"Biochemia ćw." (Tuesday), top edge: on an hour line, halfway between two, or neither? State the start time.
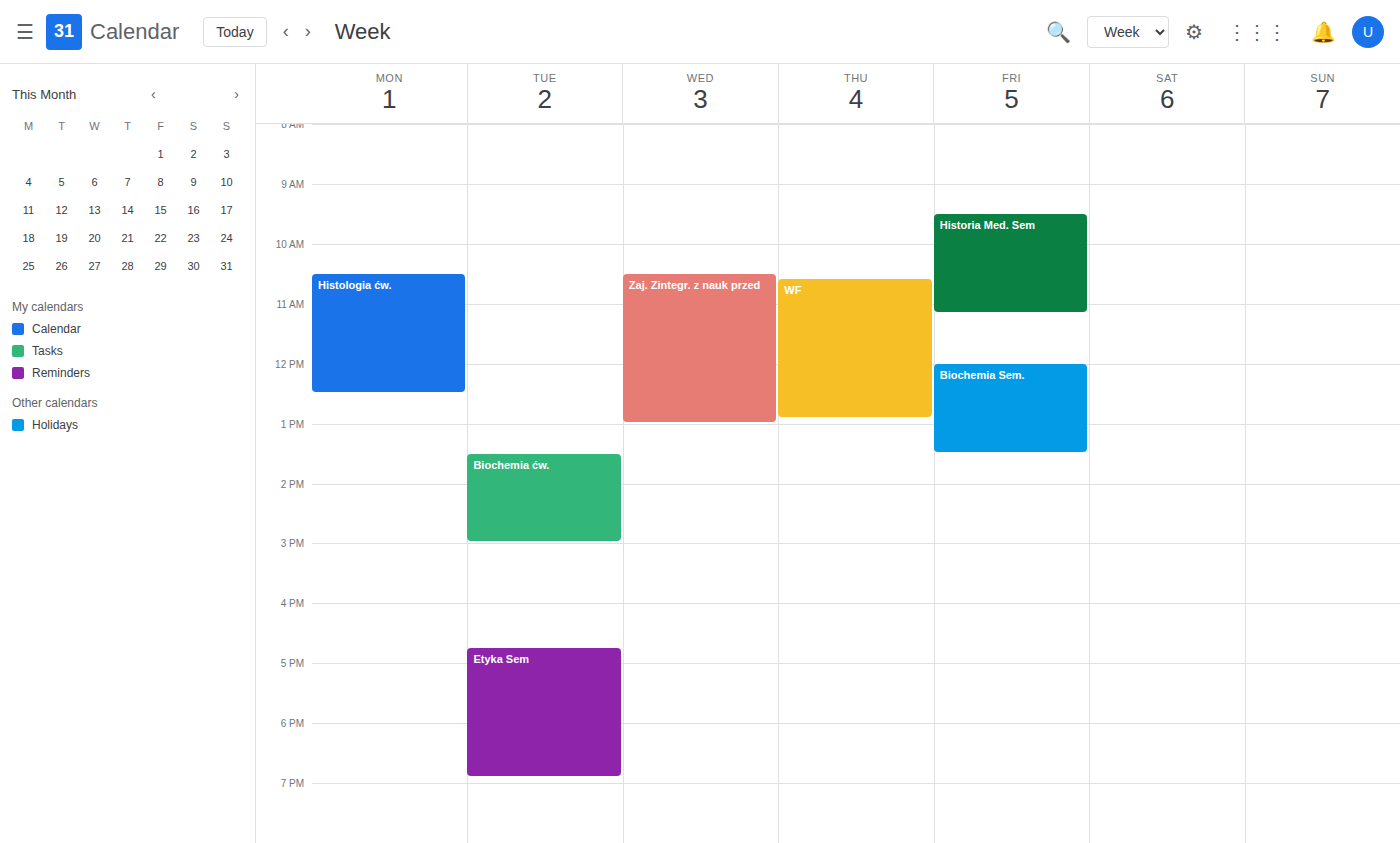
1:30 PM -- halfway between the 1 PM and 2 PM lines.